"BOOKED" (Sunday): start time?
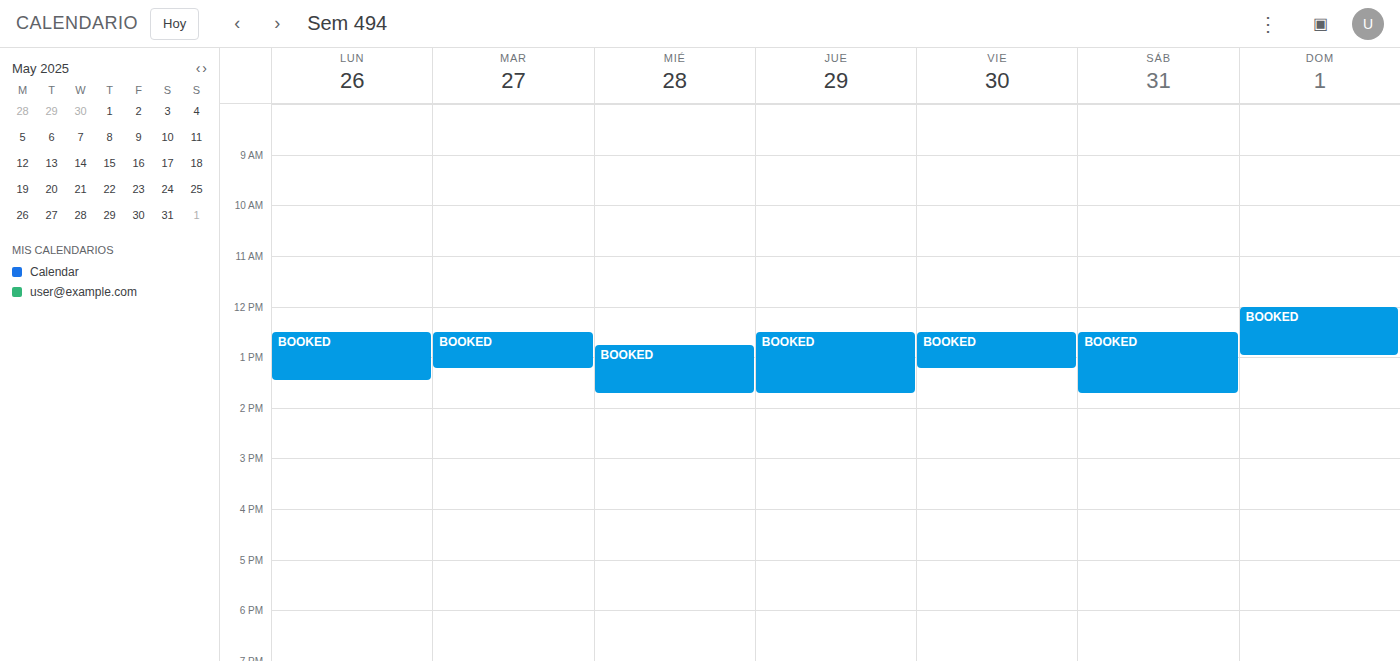
12:00 PM